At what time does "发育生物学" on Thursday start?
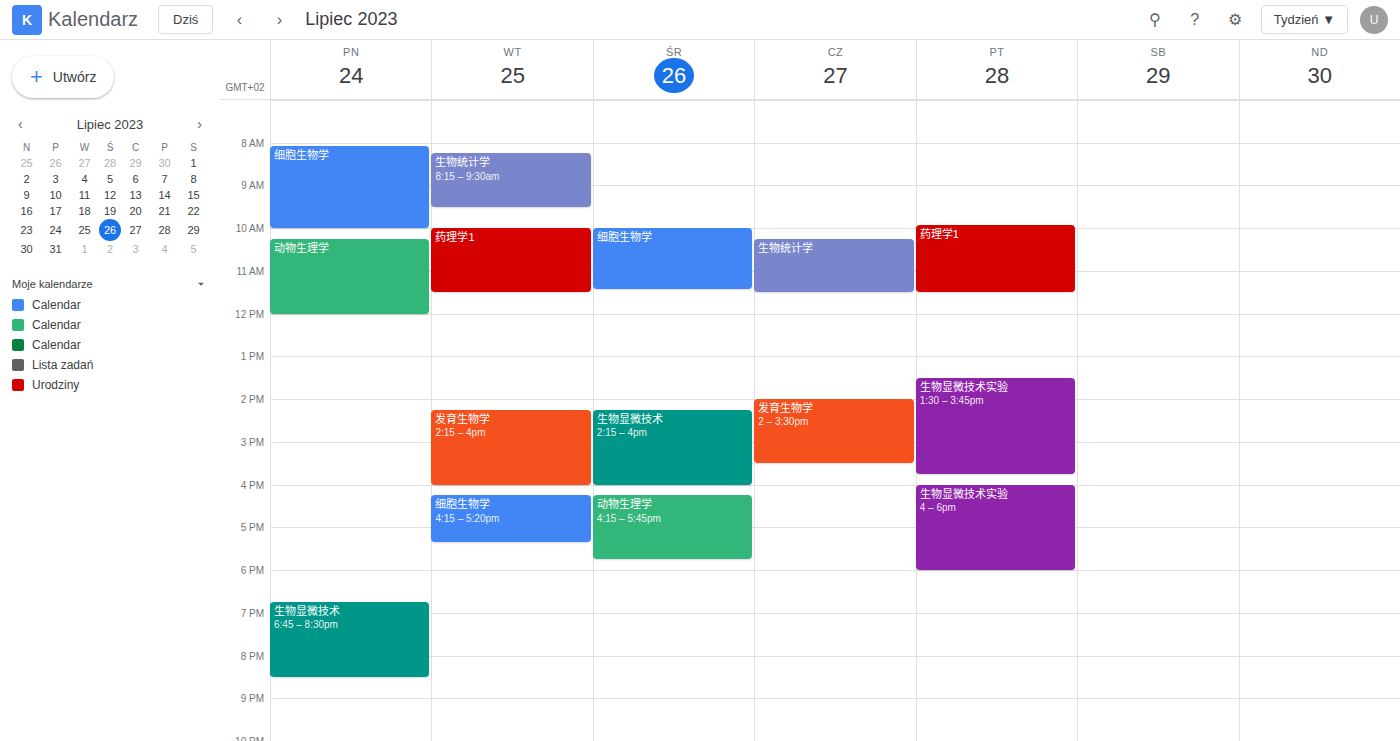
2:00 PM